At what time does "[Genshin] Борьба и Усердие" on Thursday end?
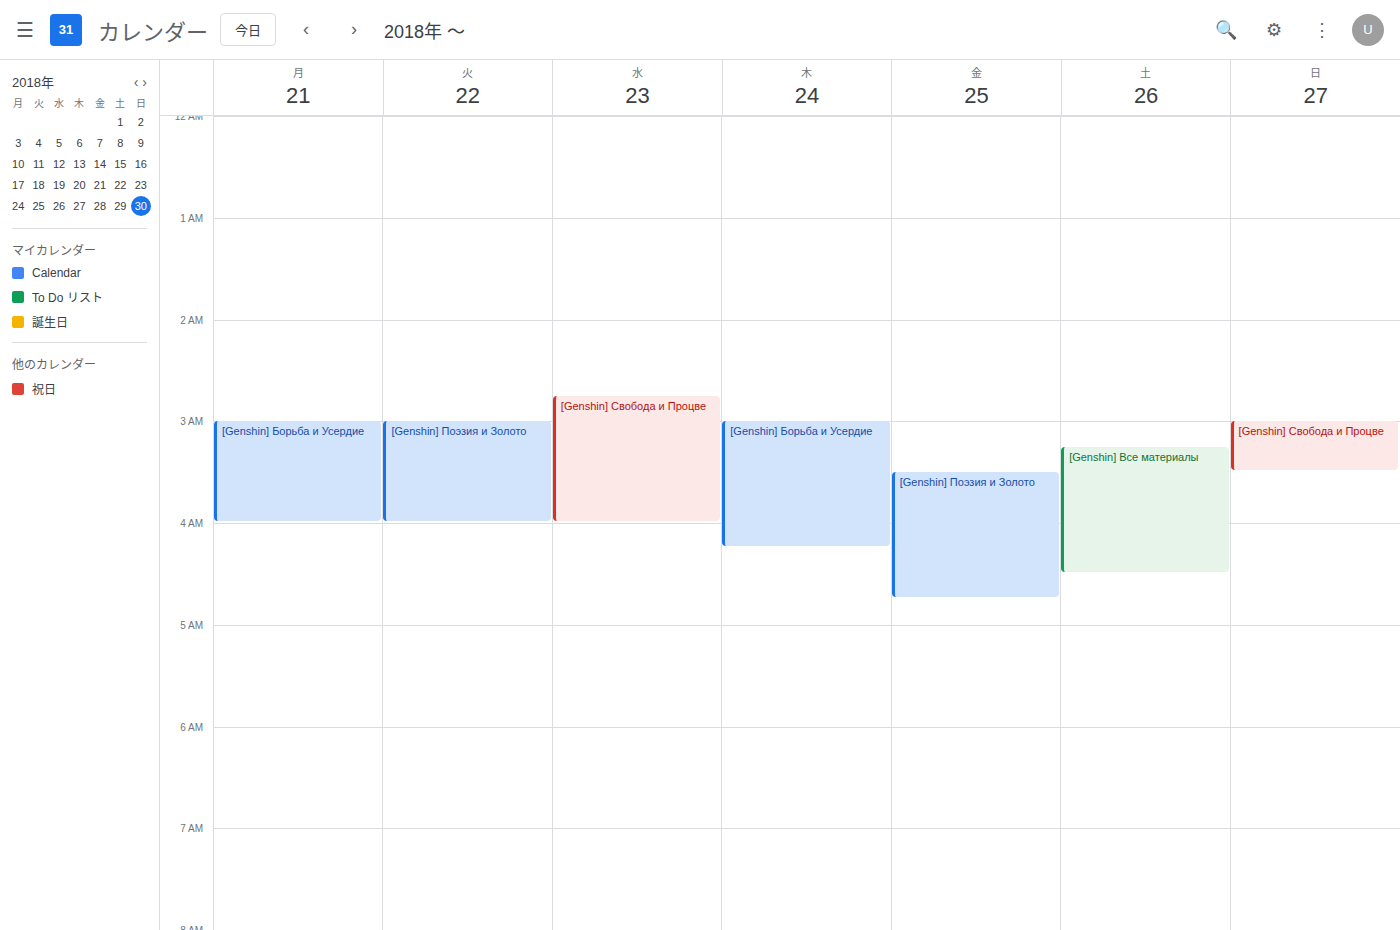
4:15 AM